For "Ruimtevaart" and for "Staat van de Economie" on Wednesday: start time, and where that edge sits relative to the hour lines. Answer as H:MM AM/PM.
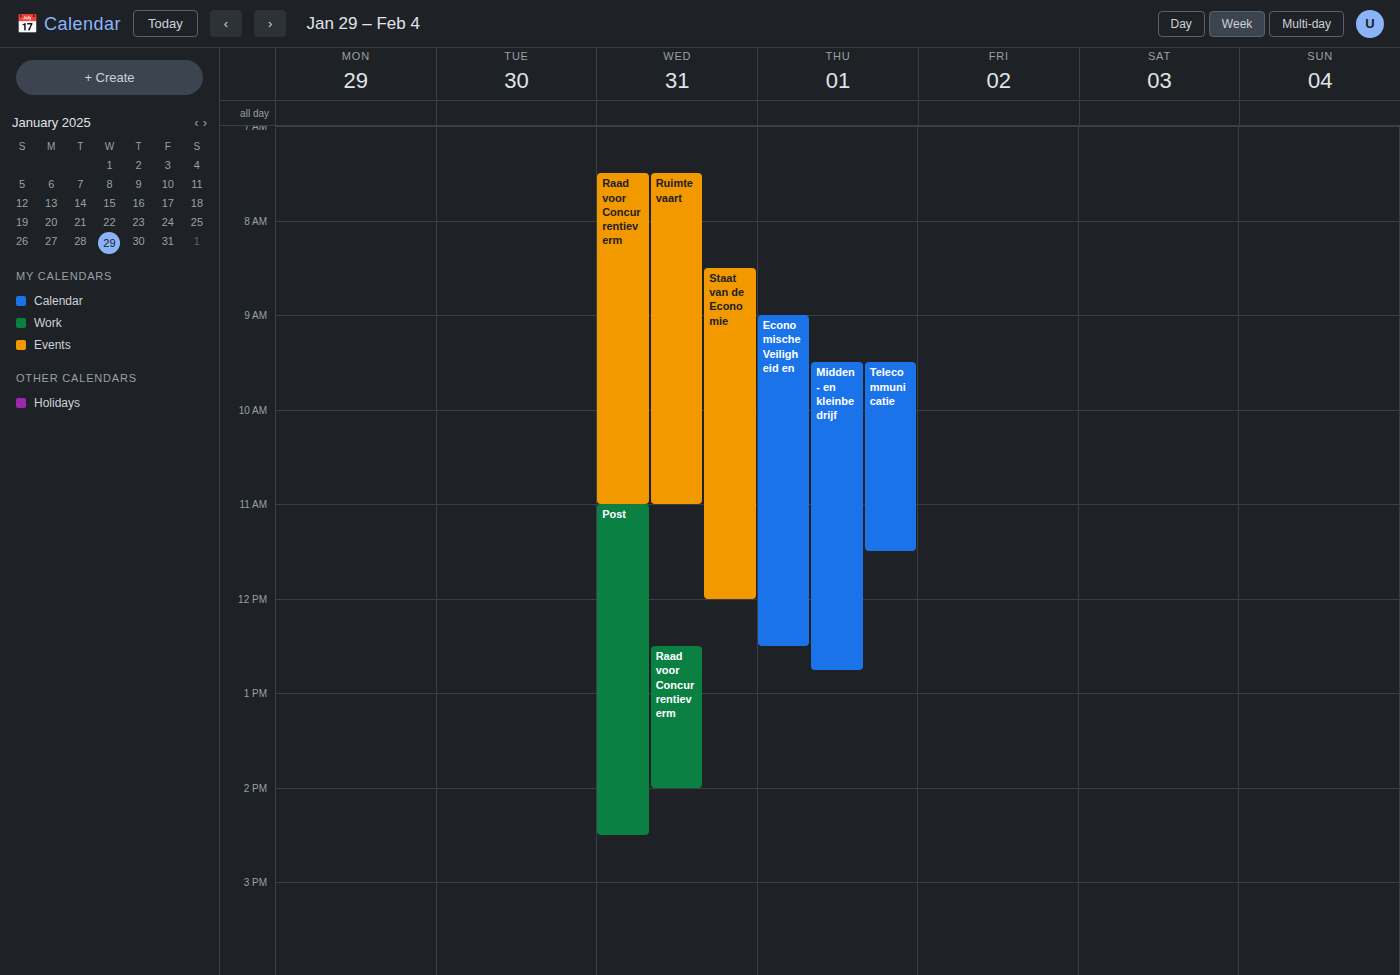
"Ruimtevaart": 7:30 AM, halfway between the 7 AM and 8 AM lines. "Staat van de Economie": 8:30 AM, halfway between the 8 AM and 9 AM lines.